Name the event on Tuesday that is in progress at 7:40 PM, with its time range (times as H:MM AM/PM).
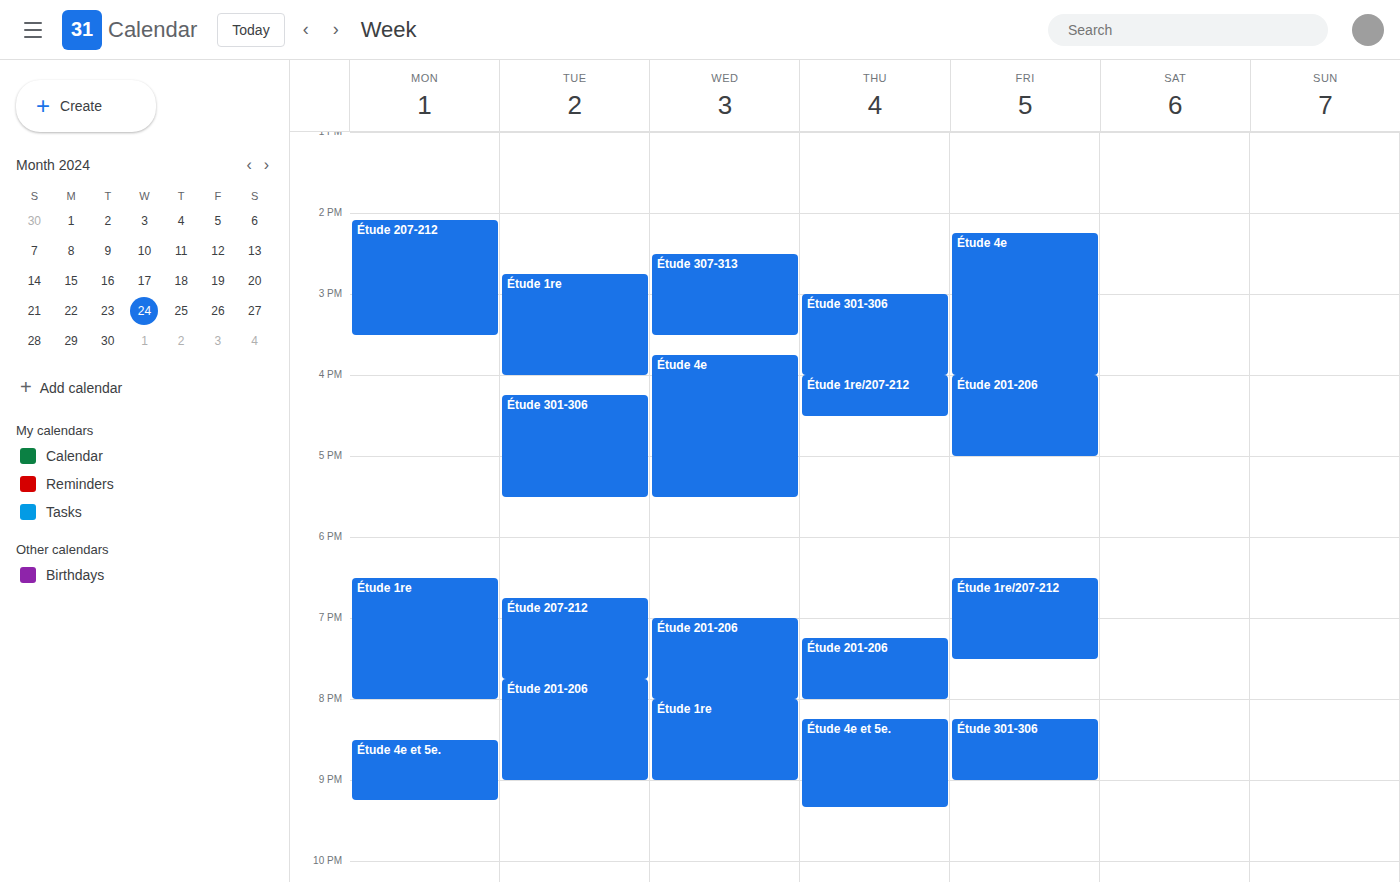
"Étude 207-212", 6:45 PM to 7:45 PM